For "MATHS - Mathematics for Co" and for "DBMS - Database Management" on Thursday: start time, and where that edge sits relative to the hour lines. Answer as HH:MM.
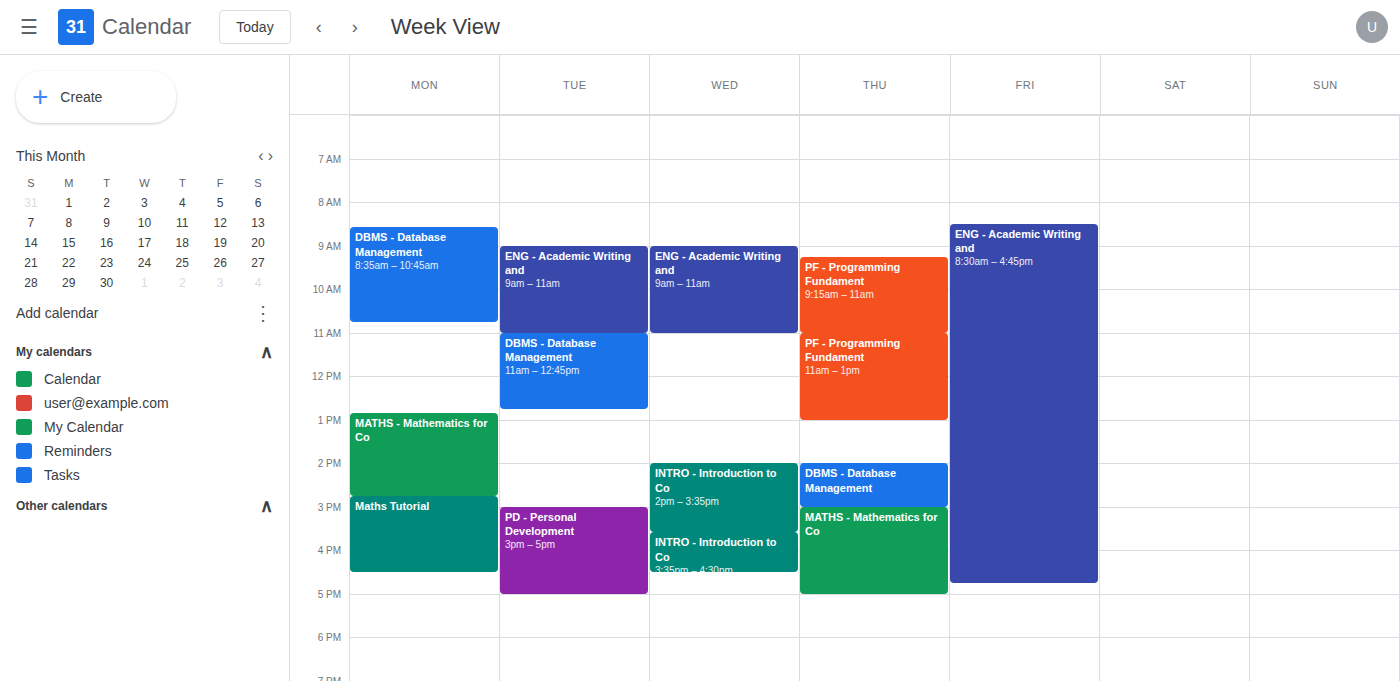
"MATHS - Mathematics for Co": 15:00, exactly on the 15:00 line. "DBMS - Database Management": 14:00, exactly on the 14:00 line.